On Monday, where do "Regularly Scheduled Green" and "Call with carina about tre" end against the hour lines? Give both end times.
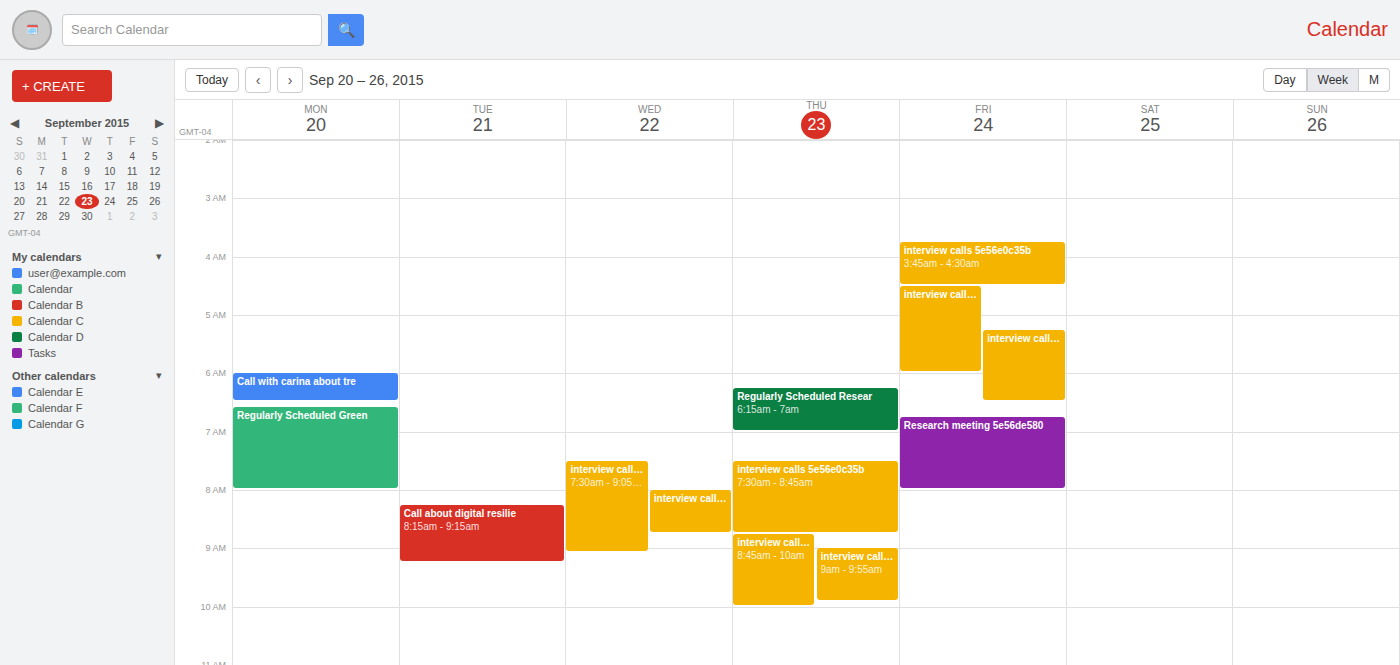
"Regularly Scheduled Green": 8:00 AM, exactly on the 8 AM line. "Call with carina about tre": 6:30 AM, halfway between the 6 AM and 7 AM lines.